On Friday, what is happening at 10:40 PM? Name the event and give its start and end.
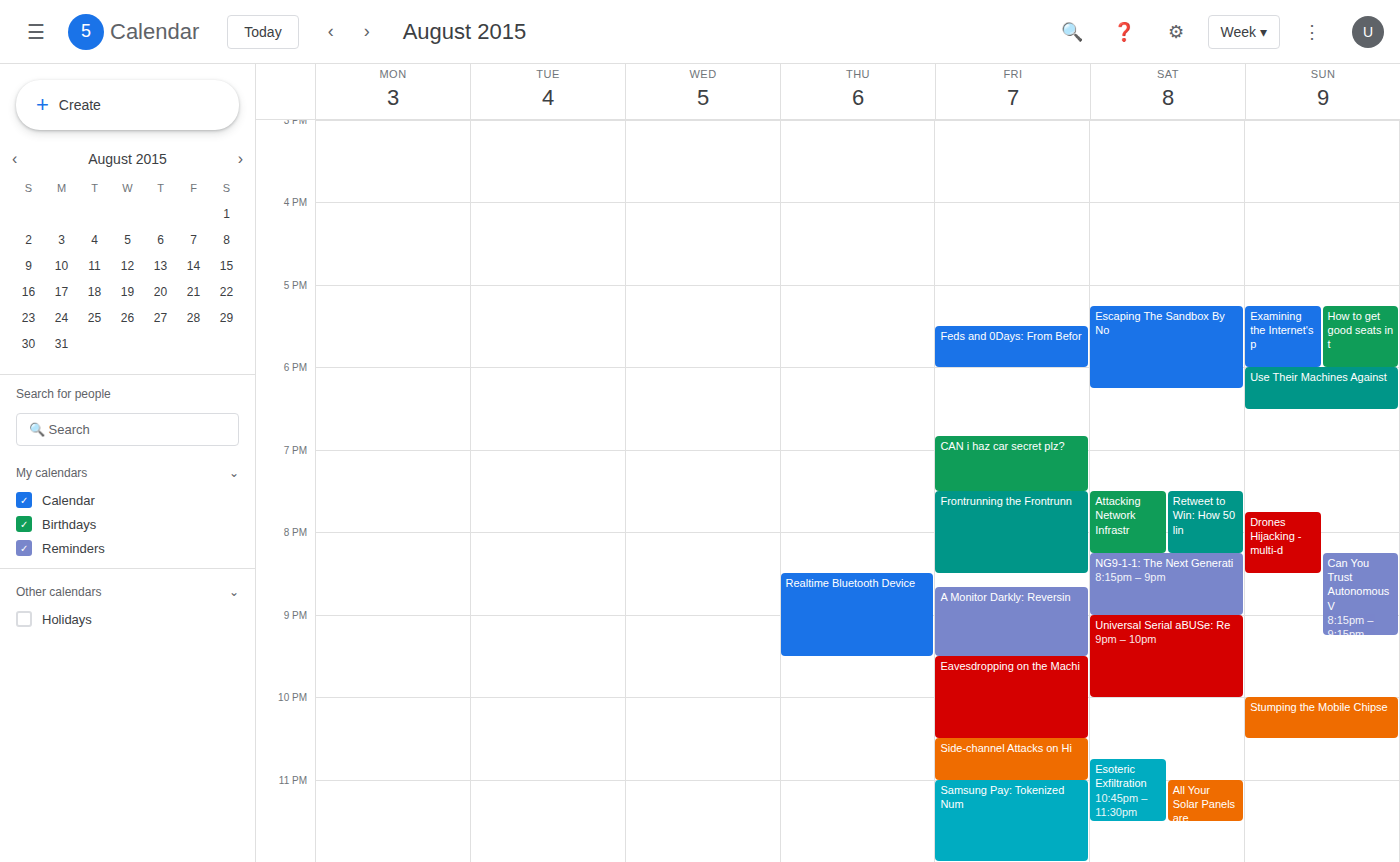
"Side-channel Attacks on Hi", 10:30 PM to 11:00 PM